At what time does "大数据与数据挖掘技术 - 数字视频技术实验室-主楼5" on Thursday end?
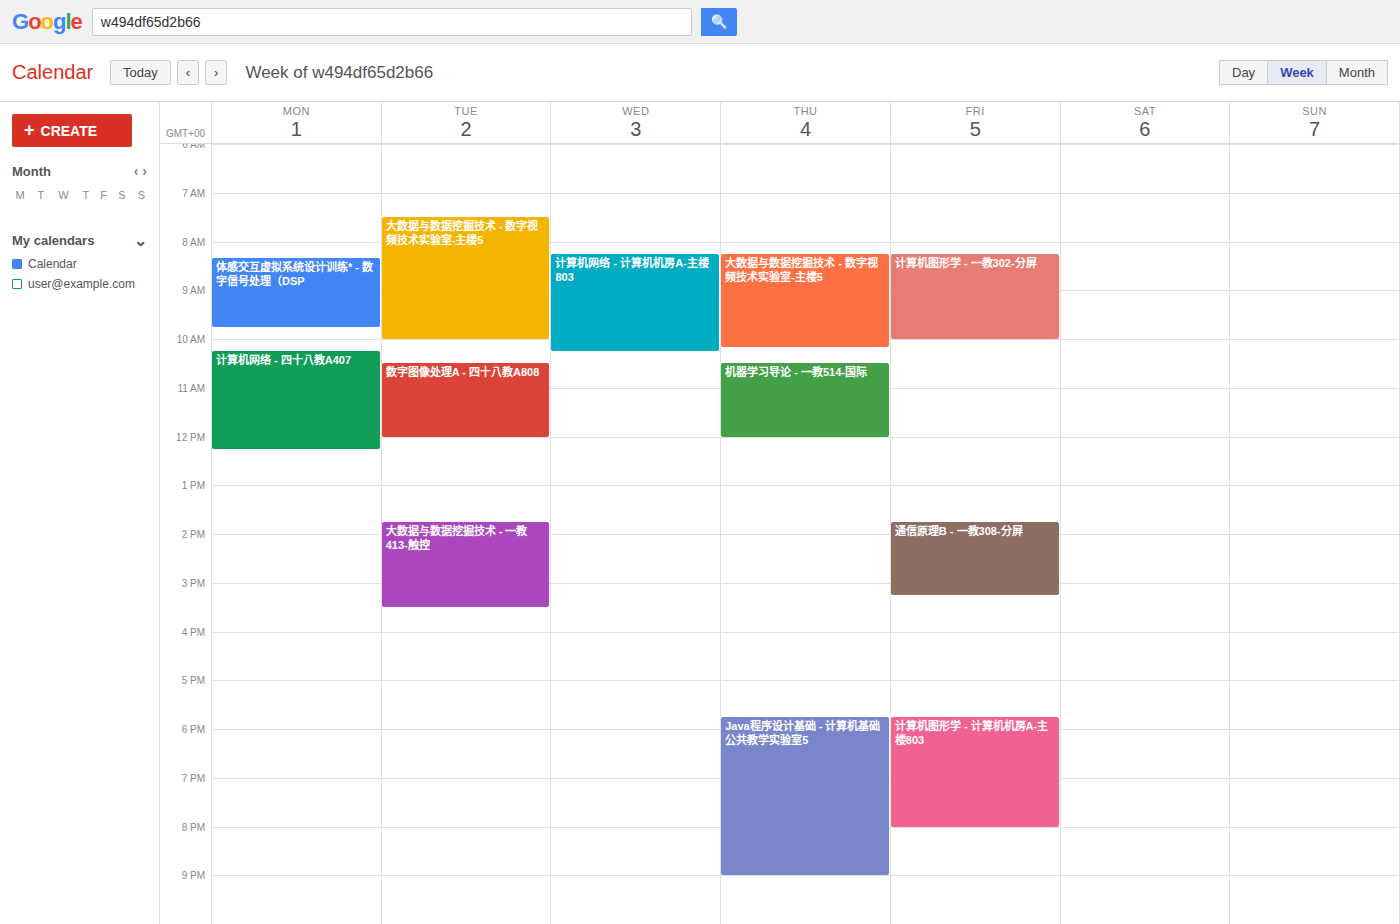
10:10 AM